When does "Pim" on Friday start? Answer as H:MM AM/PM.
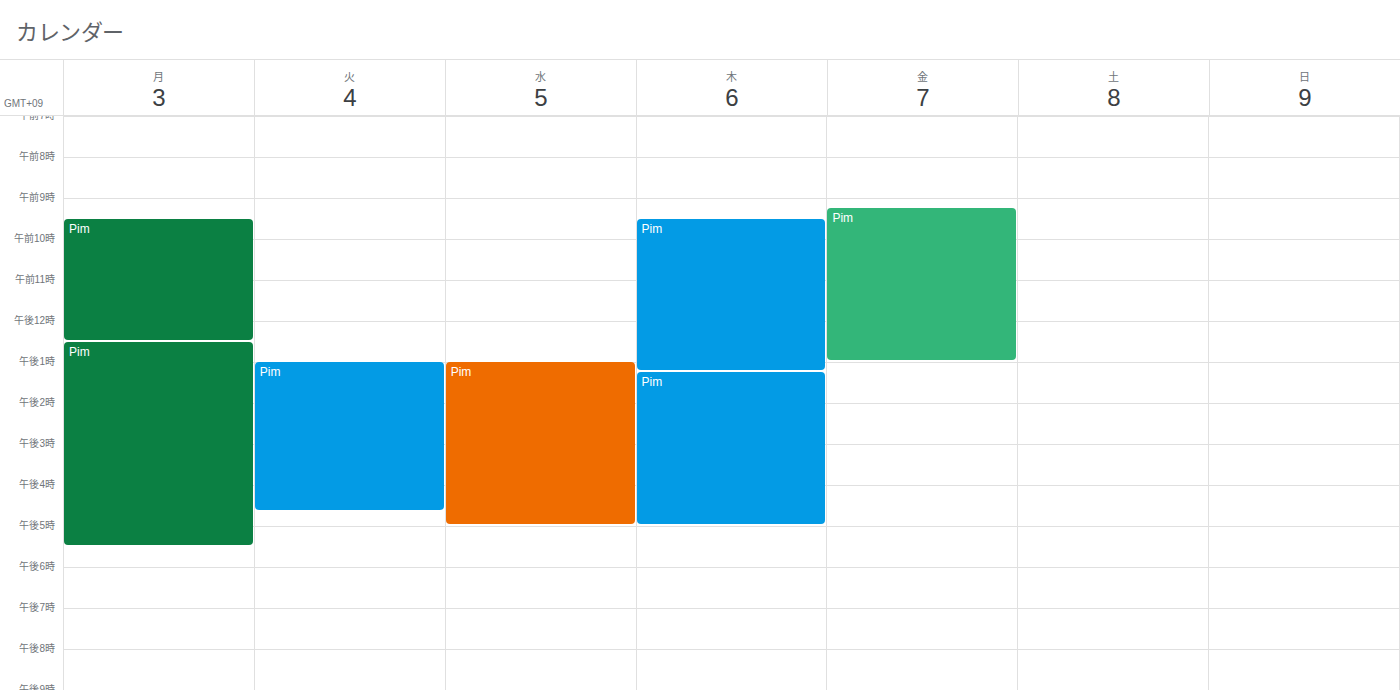
9:15 AM